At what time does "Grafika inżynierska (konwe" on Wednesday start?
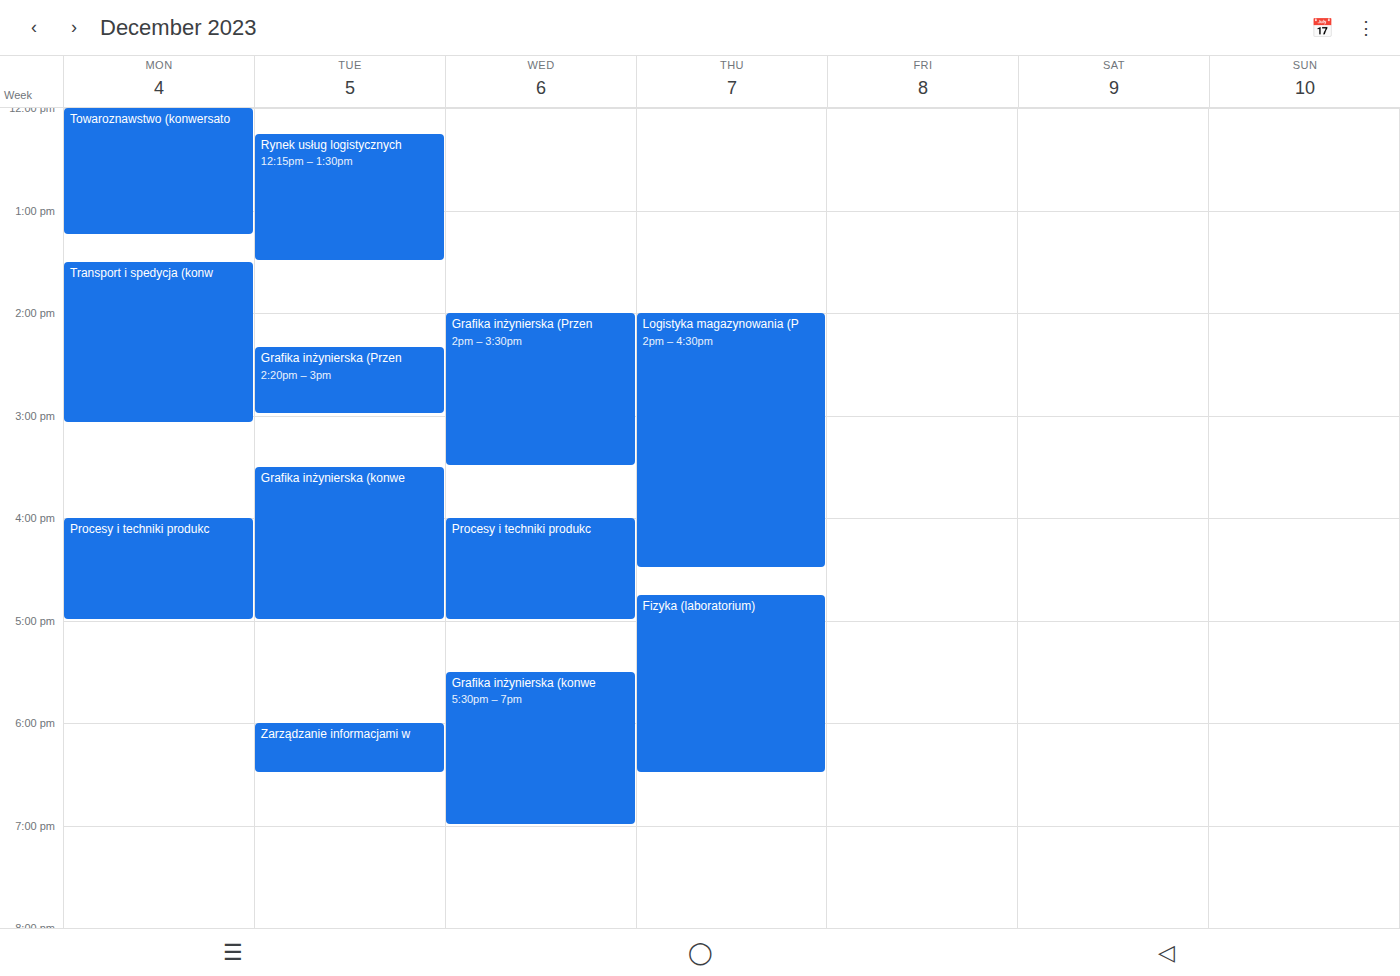
5:30 PM